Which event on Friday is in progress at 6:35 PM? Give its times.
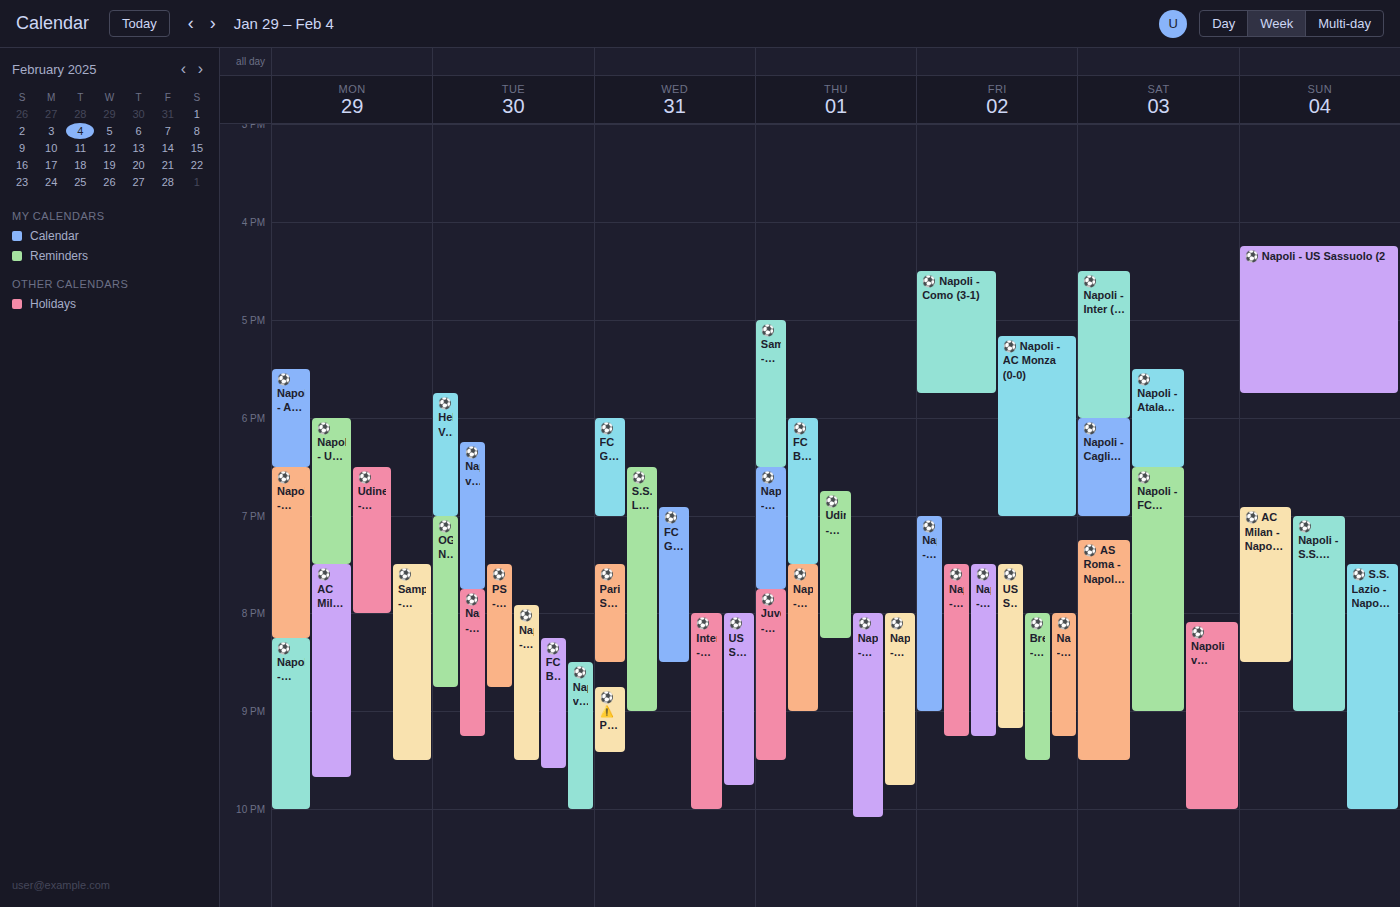
"⚽ Napoli - AC Monza (0-0)", 5:10 PM to 7:00 PM